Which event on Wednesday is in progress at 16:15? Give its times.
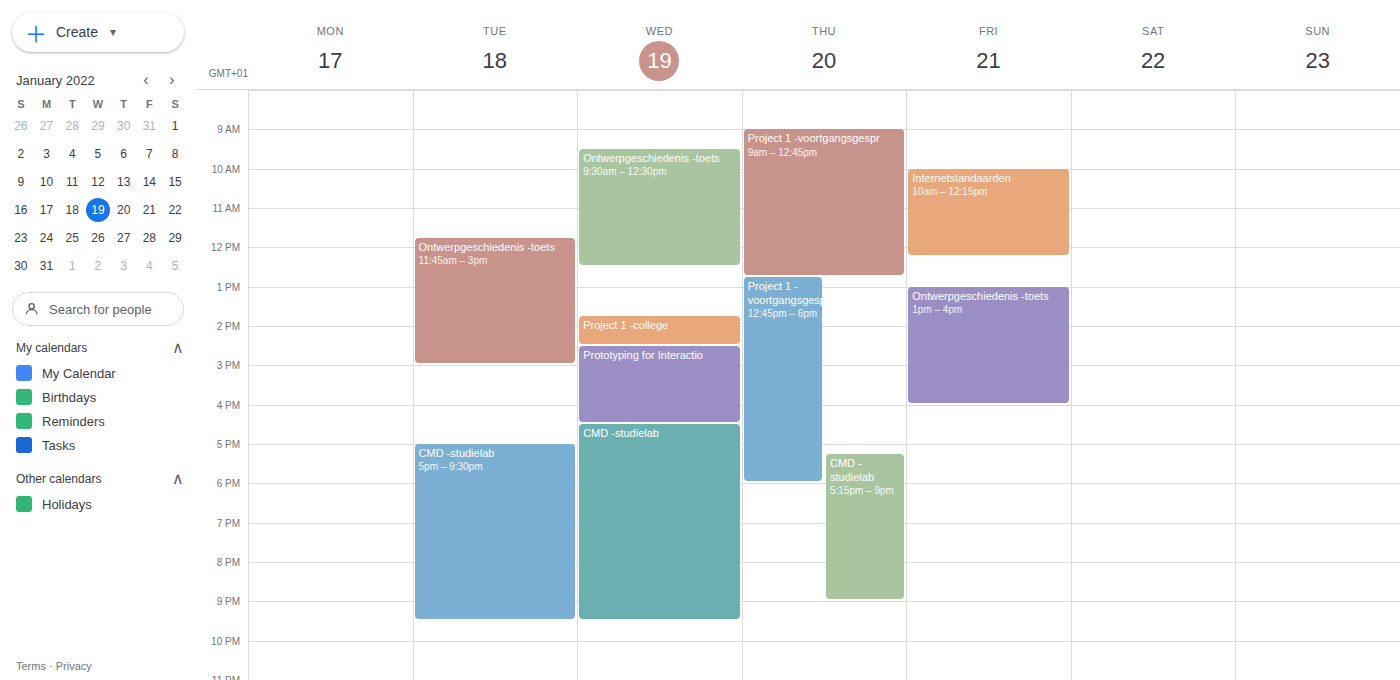
"Prototyping for Interactio", 14:30 to 16:30